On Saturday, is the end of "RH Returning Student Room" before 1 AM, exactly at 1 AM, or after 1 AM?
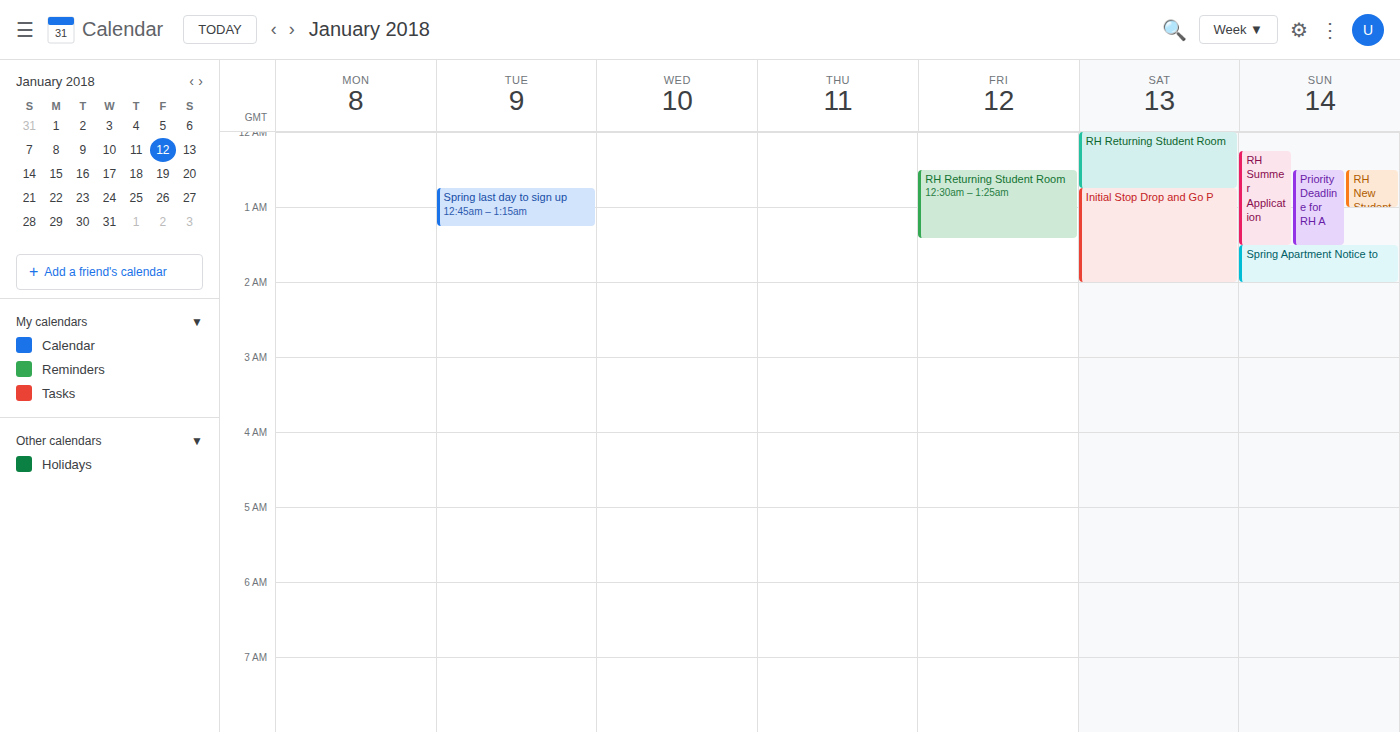
12:45 AM -- before 1 AM, 15 minutes above the 1 AM line.